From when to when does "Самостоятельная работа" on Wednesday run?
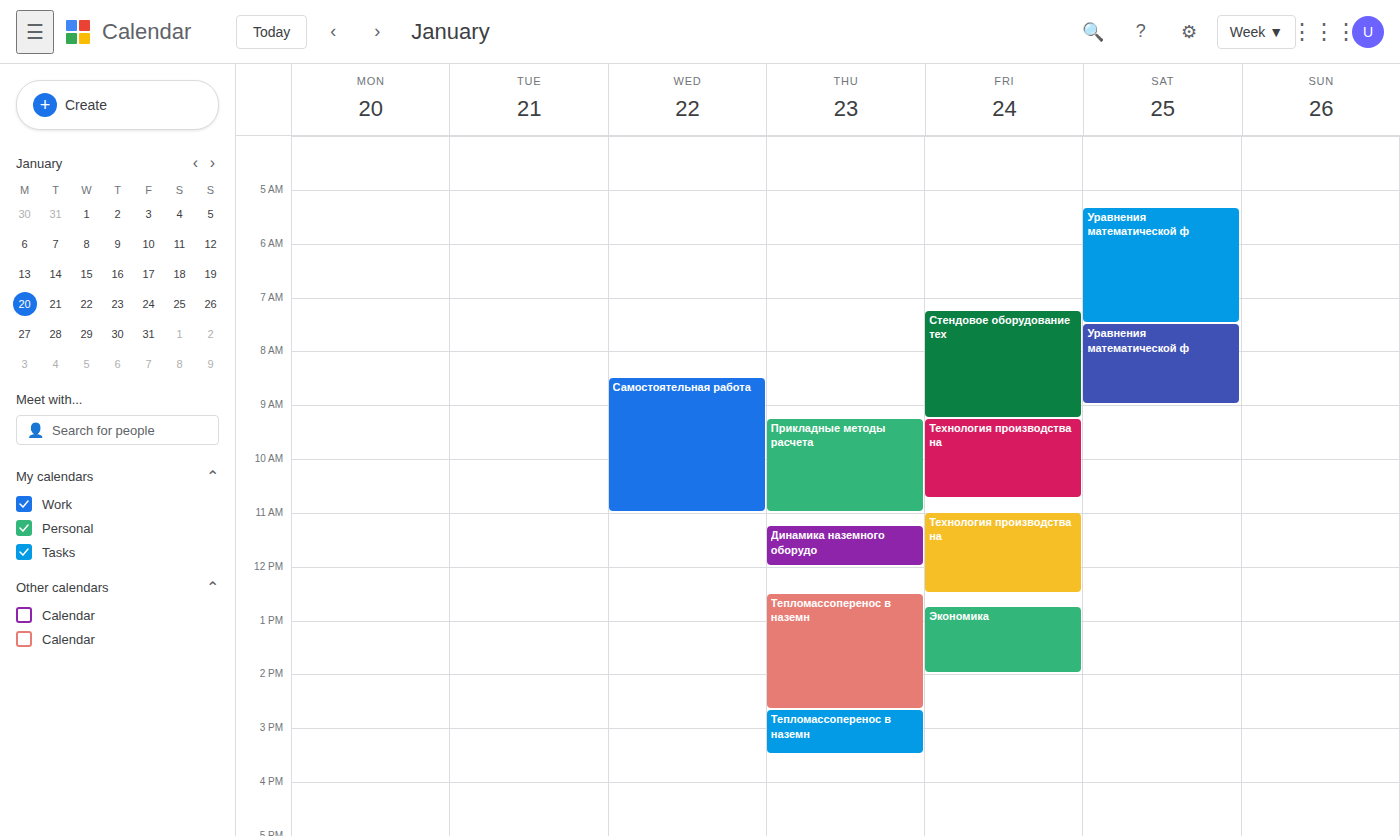
8:30 AM to 11:00 AM